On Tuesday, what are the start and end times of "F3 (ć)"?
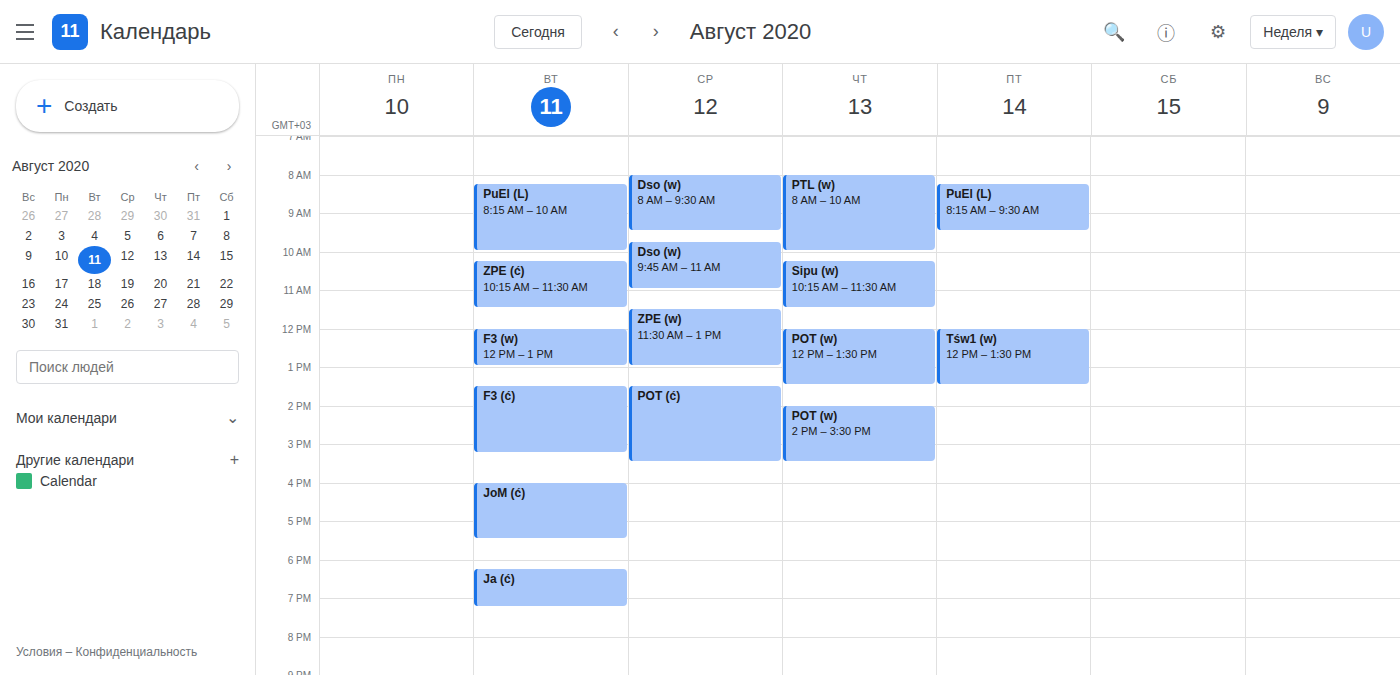
1:30 PM to 3:15 PM